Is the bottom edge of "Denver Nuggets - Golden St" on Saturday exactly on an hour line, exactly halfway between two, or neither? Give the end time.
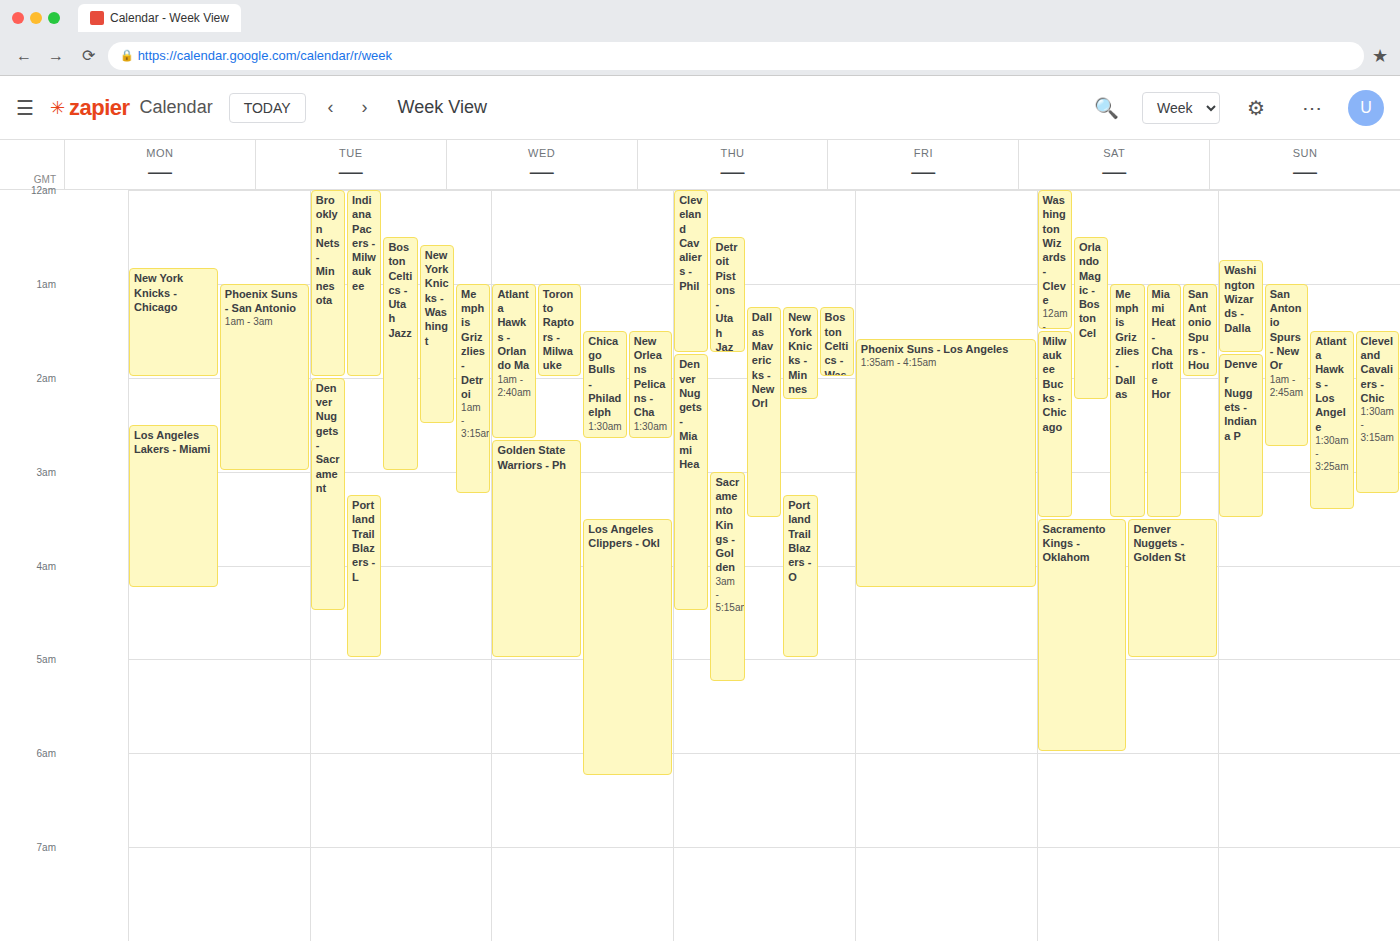
5:00 AM -- exactly on the 5 AM line.